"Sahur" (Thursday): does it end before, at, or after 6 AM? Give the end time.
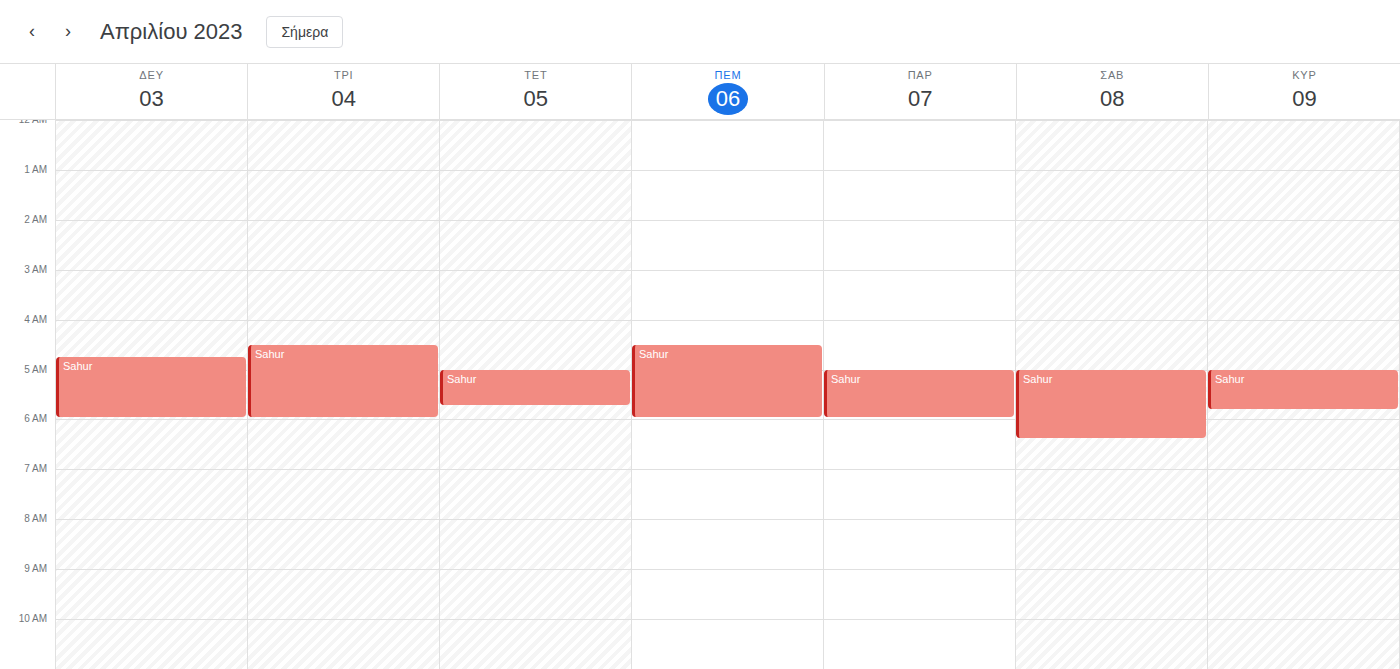
6:00 AM -- exactly at 6 AM, on the 6 AM line.